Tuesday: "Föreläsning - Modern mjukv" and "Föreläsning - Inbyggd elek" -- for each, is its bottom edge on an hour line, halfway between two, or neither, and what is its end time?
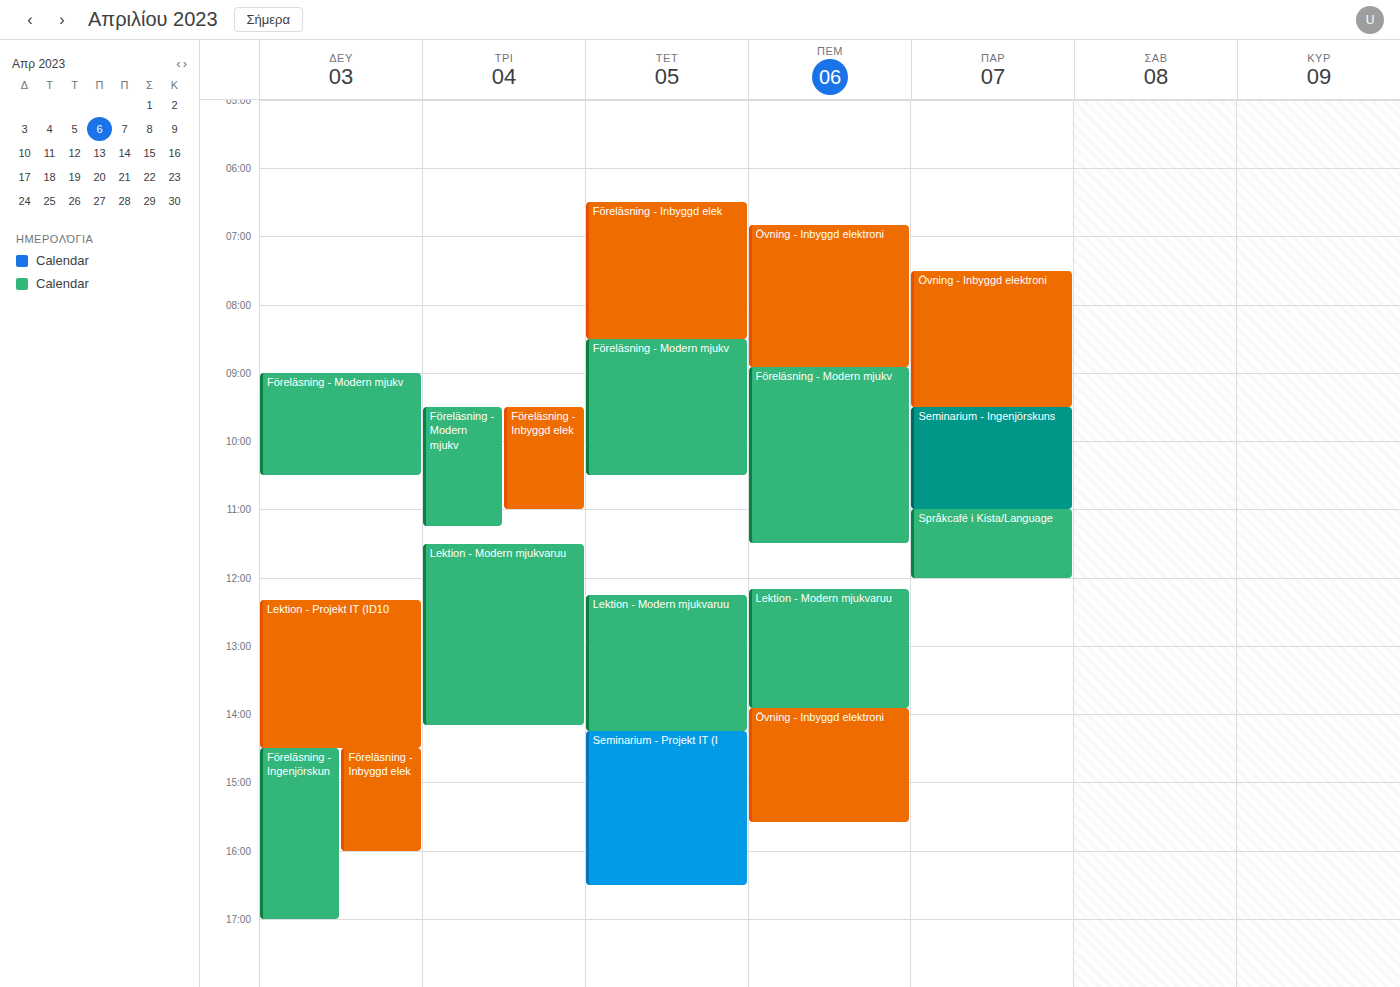
"Föreläsning - Modern mjukv": 11:15, neither: a quarter of the way from the 11:00 line to the 12:00 line. "Föreläsning - Inbyggd elek": 11:00, exactly on the 11:00 line.